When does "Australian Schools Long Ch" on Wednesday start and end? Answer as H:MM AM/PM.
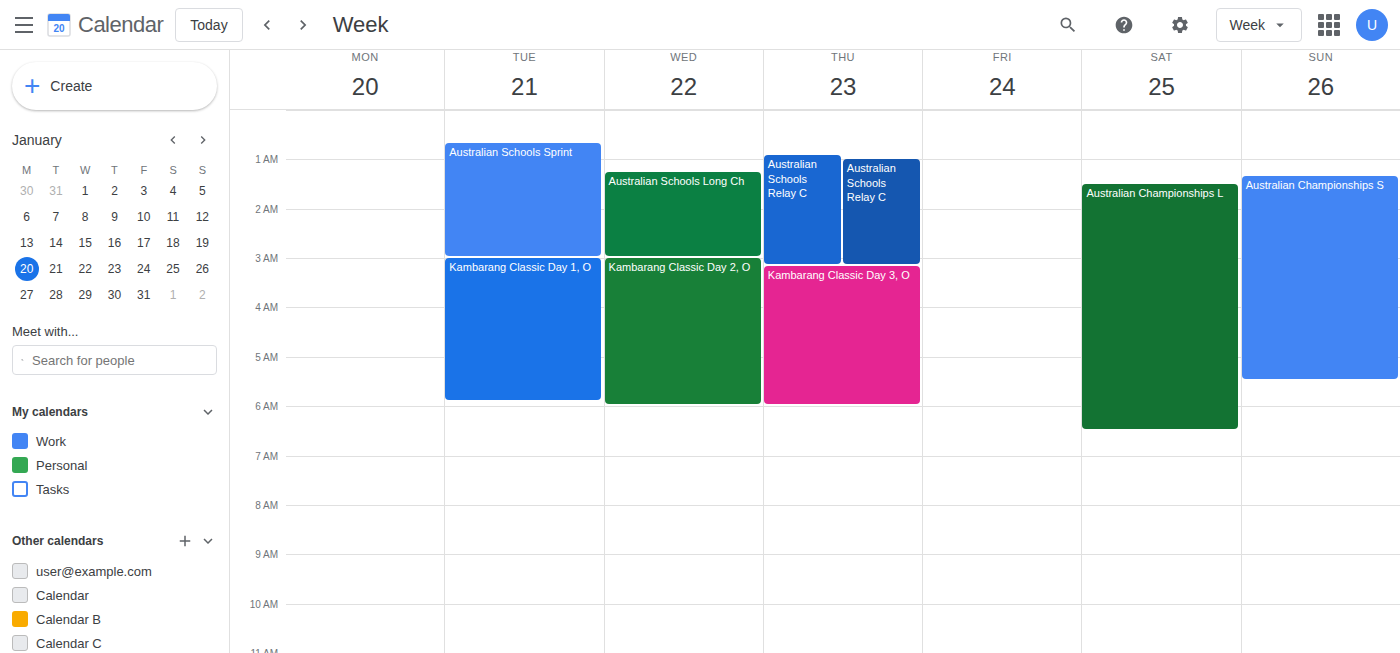
1:15 AM to 3:00 AM